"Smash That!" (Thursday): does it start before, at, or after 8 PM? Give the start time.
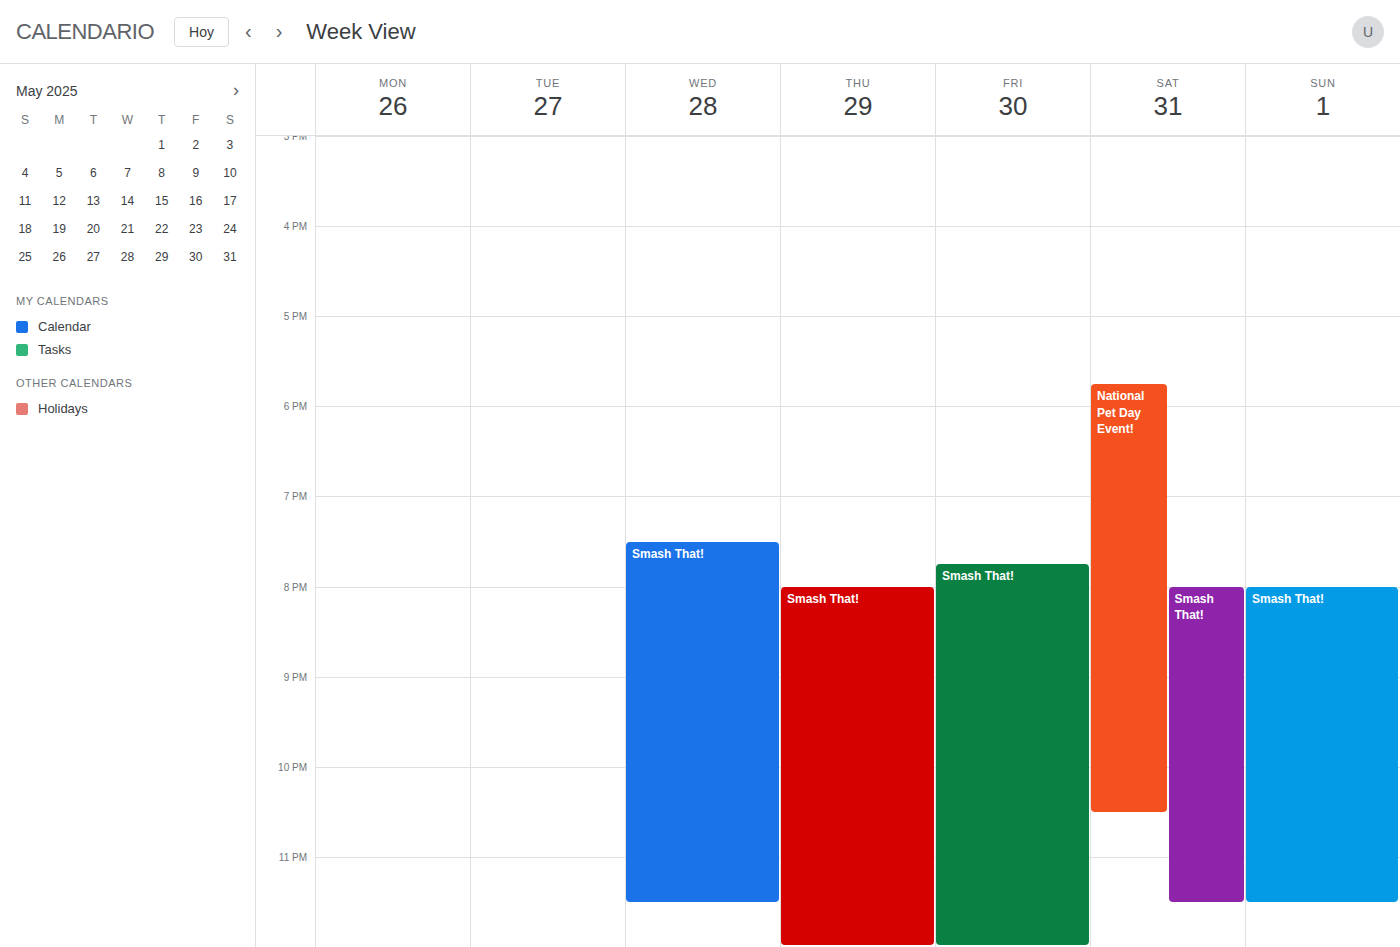
8:00 PM -- exactly at 8 PM, on the 8 PM line.